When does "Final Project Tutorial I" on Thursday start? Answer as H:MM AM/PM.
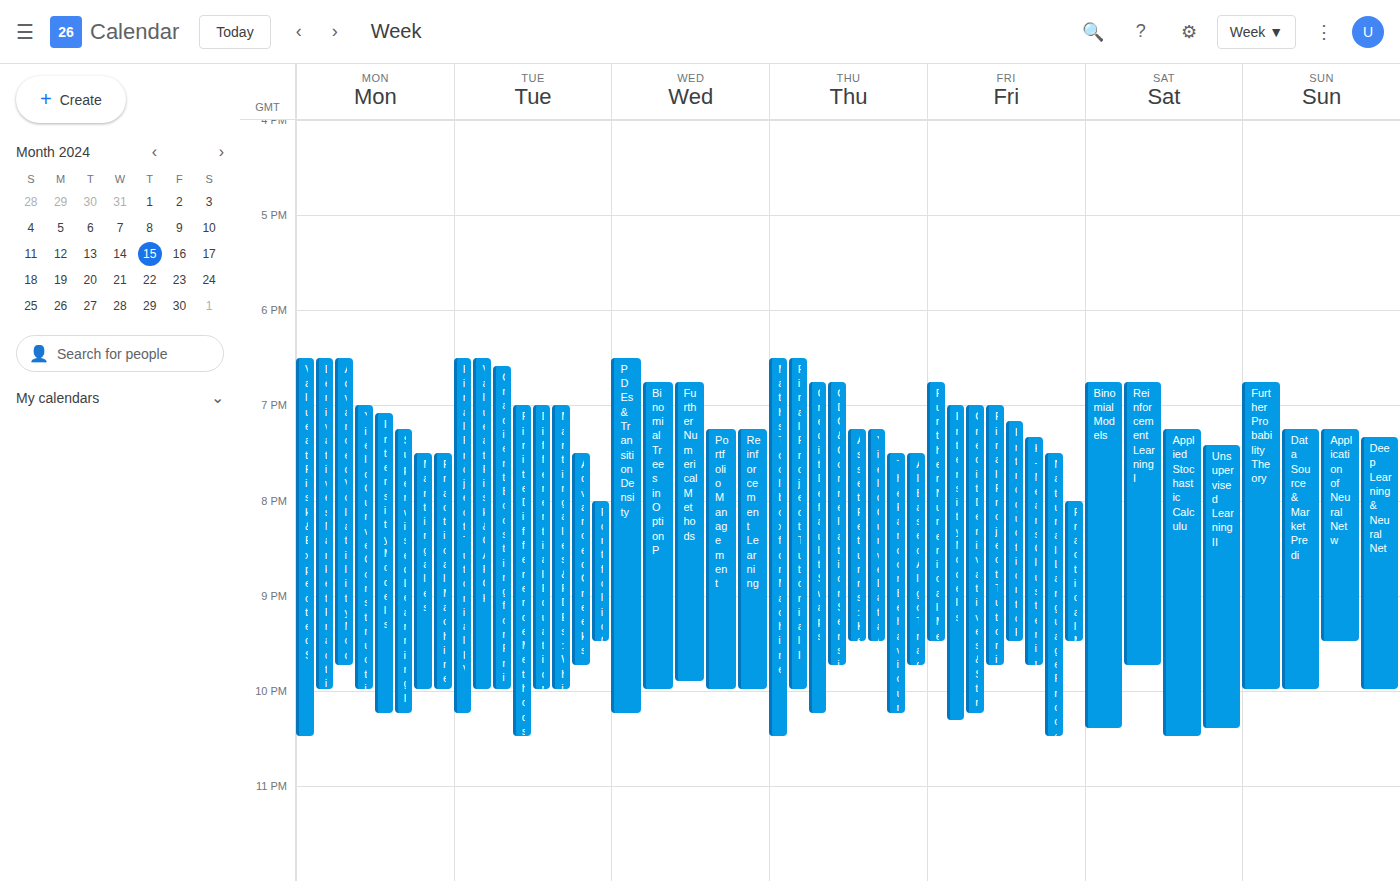
6:30 PM